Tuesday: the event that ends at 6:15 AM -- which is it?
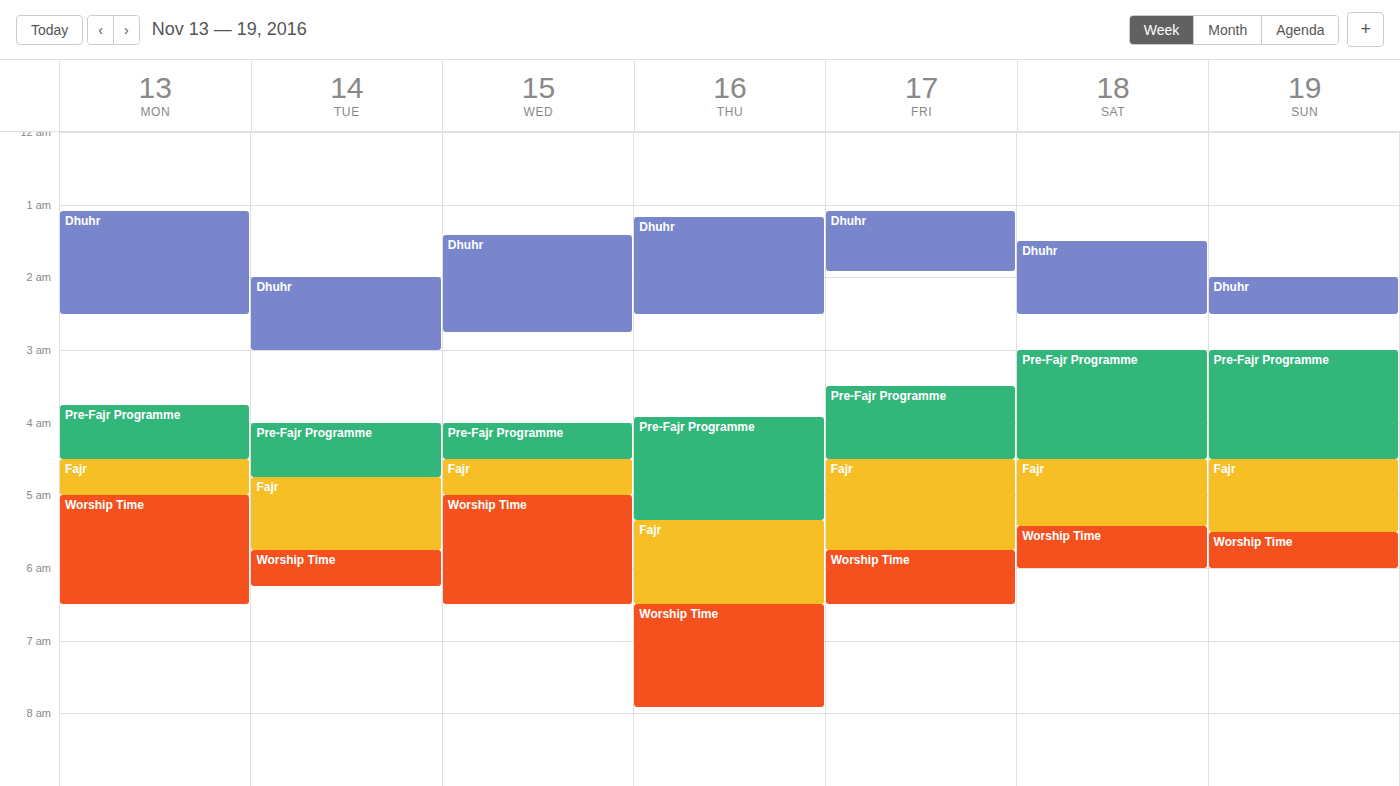
"Worship Time"